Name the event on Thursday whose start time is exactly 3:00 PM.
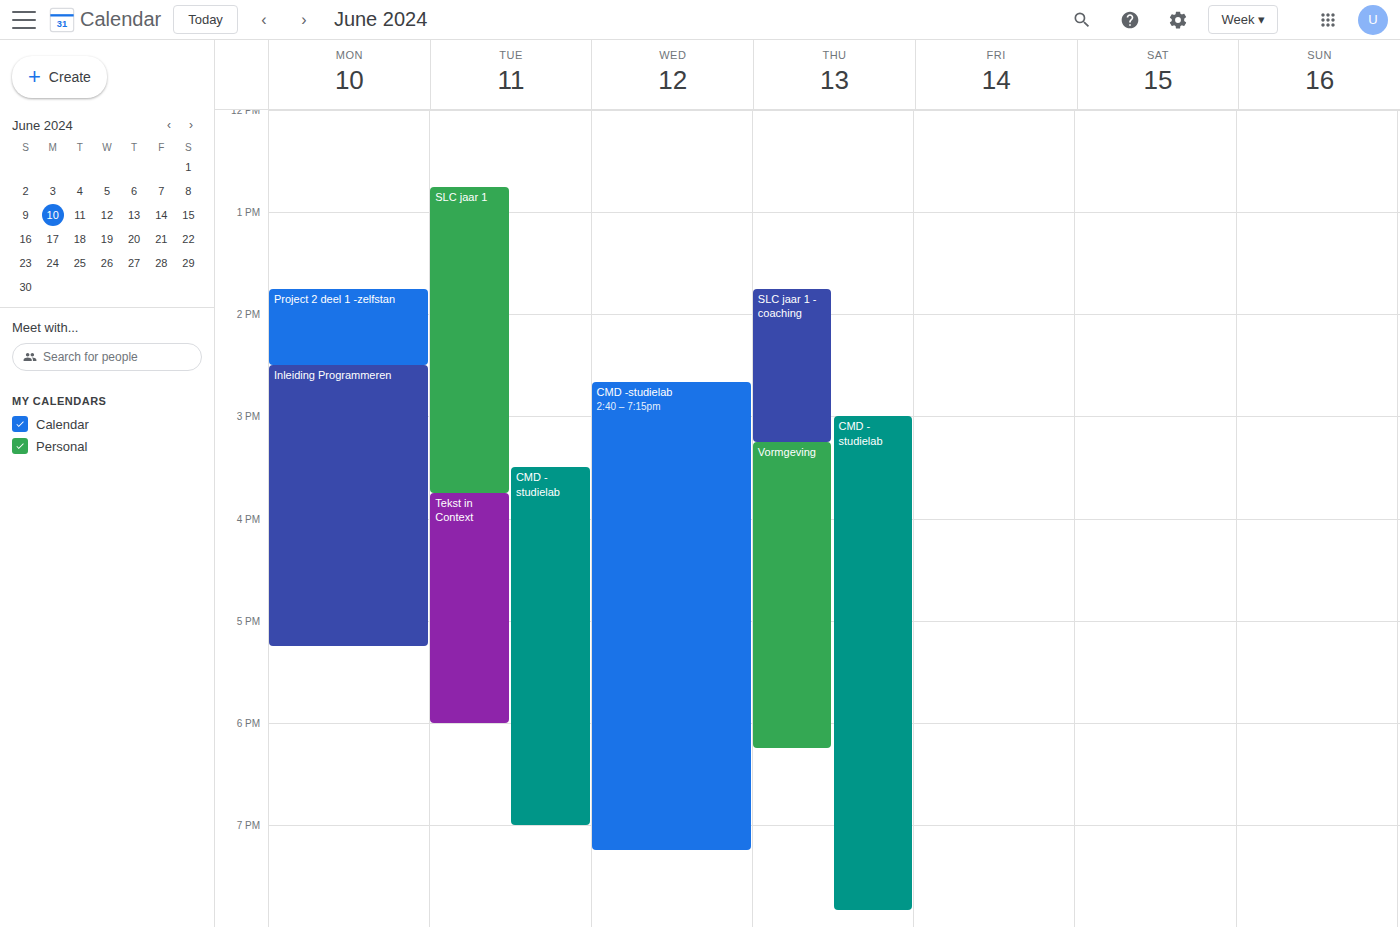
"CMD -studielab"